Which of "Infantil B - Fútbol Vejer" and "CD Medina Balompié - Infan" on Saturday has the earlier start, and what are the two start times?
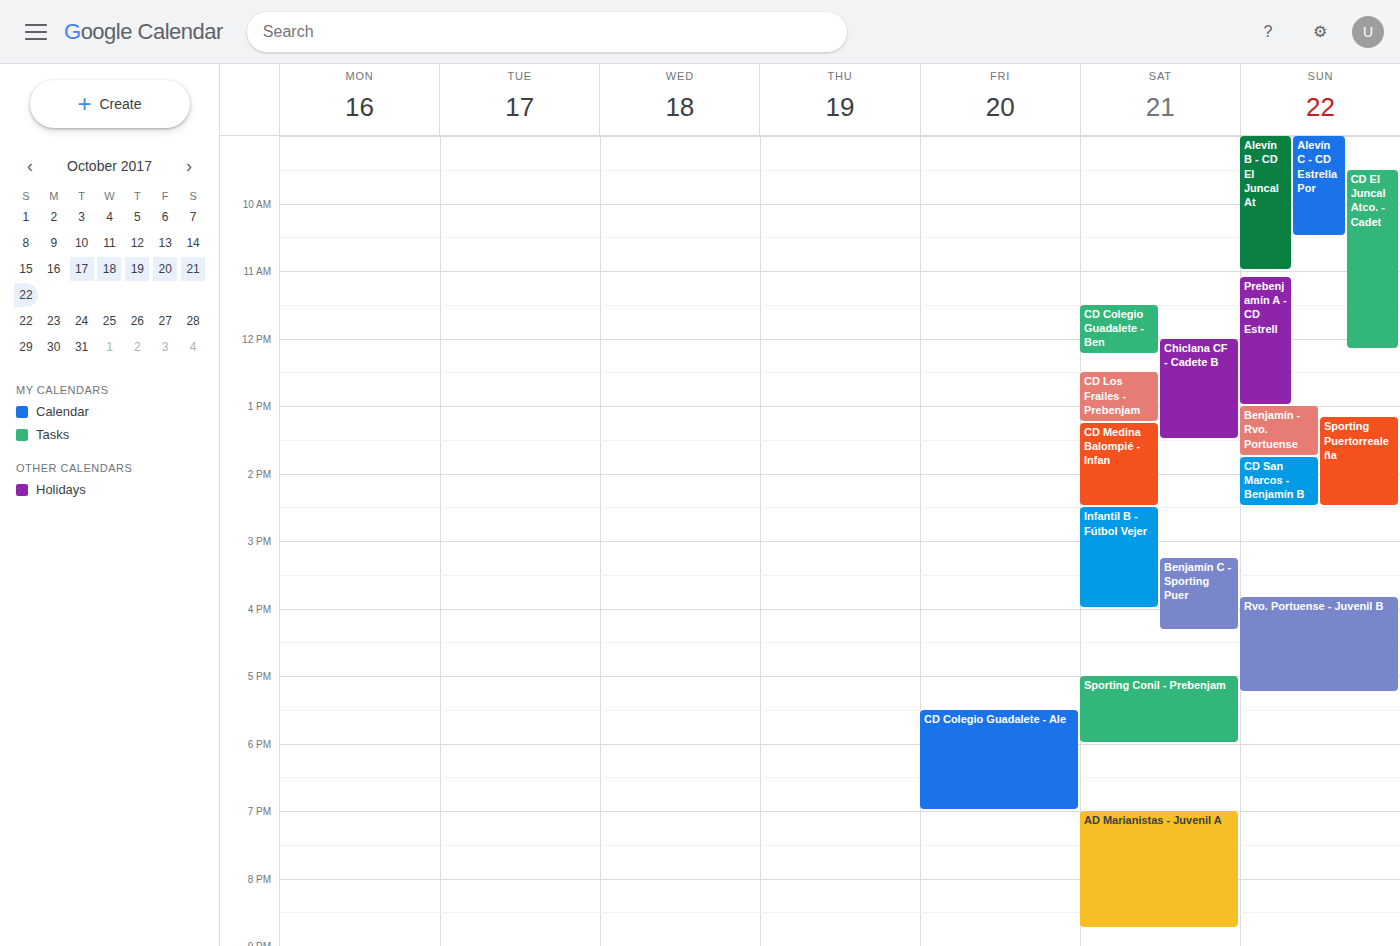
"CD Medina Balompié - Infan" 1:15 PM; "Infantil B - Fútbol Vejer" 2:30 PM.